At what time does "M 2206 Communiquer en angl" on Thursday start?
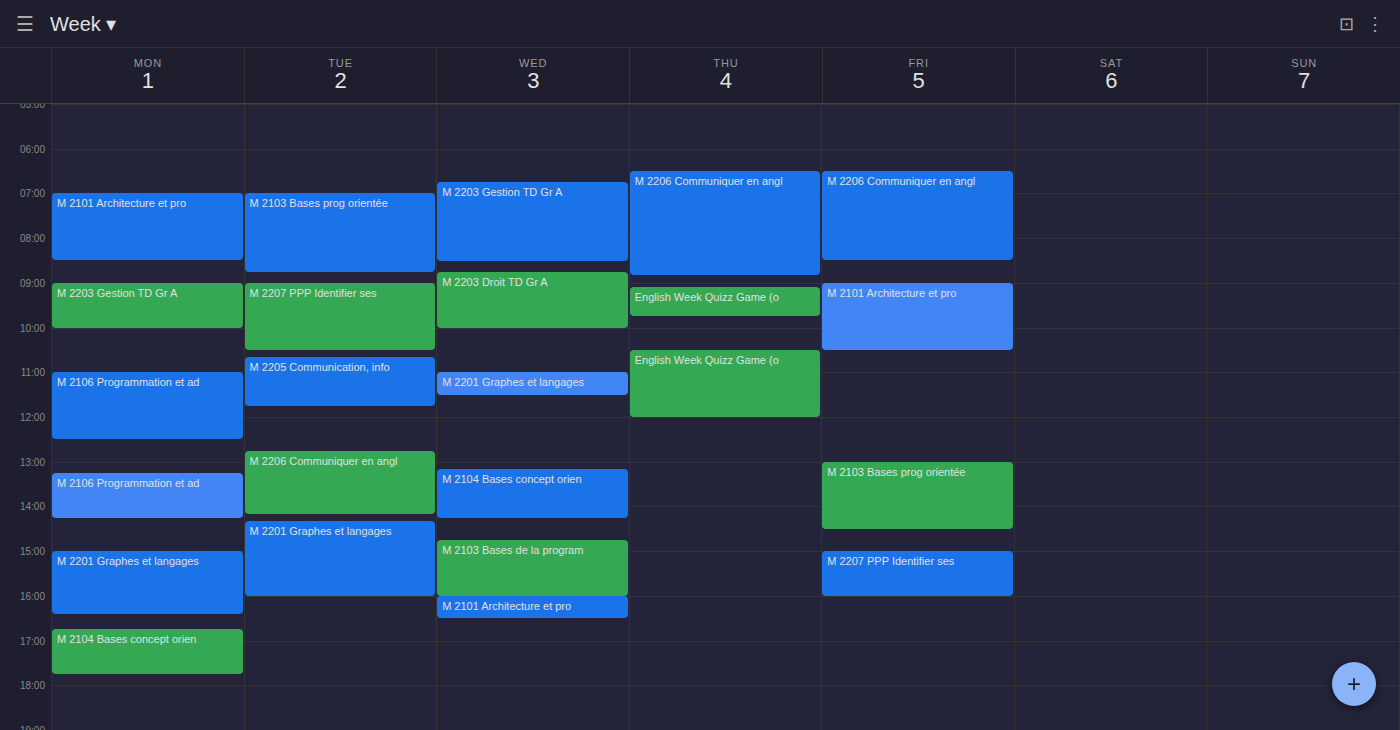
6:30 AM